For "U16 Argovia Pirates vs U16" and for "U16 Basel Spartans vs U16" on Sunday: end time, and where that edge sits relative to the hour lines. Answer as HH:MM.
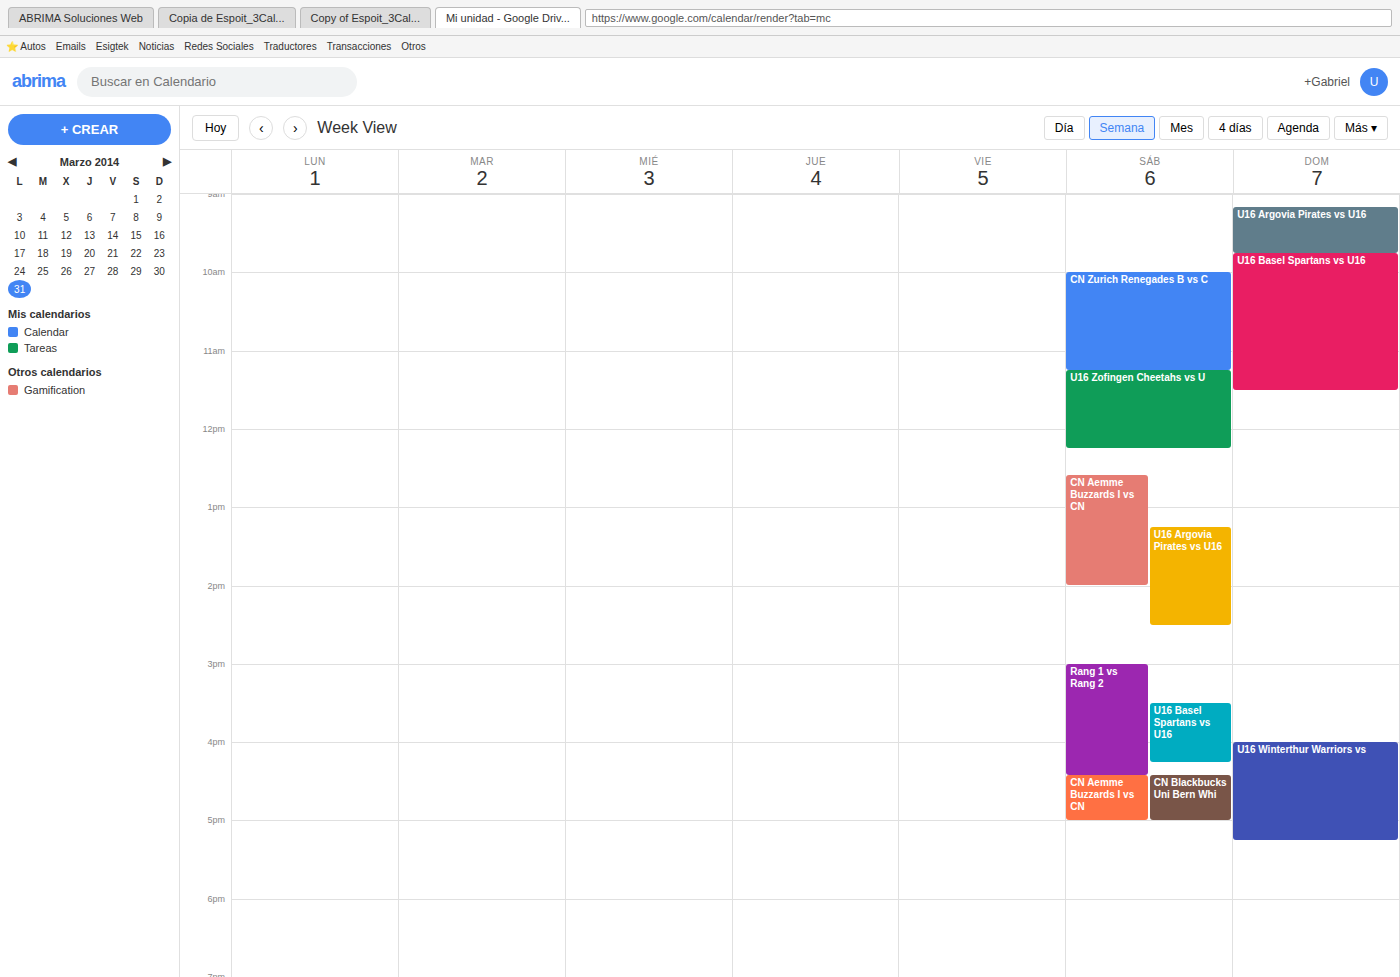
"U16 Argovia Pirates vs U16": 09:45, neither: three quarters of the way from the 09:00 line to the 10:00 line. "U16 Basel Spartans vs U16": 11:30, halfway between the 11:00 and 12:00 lines.